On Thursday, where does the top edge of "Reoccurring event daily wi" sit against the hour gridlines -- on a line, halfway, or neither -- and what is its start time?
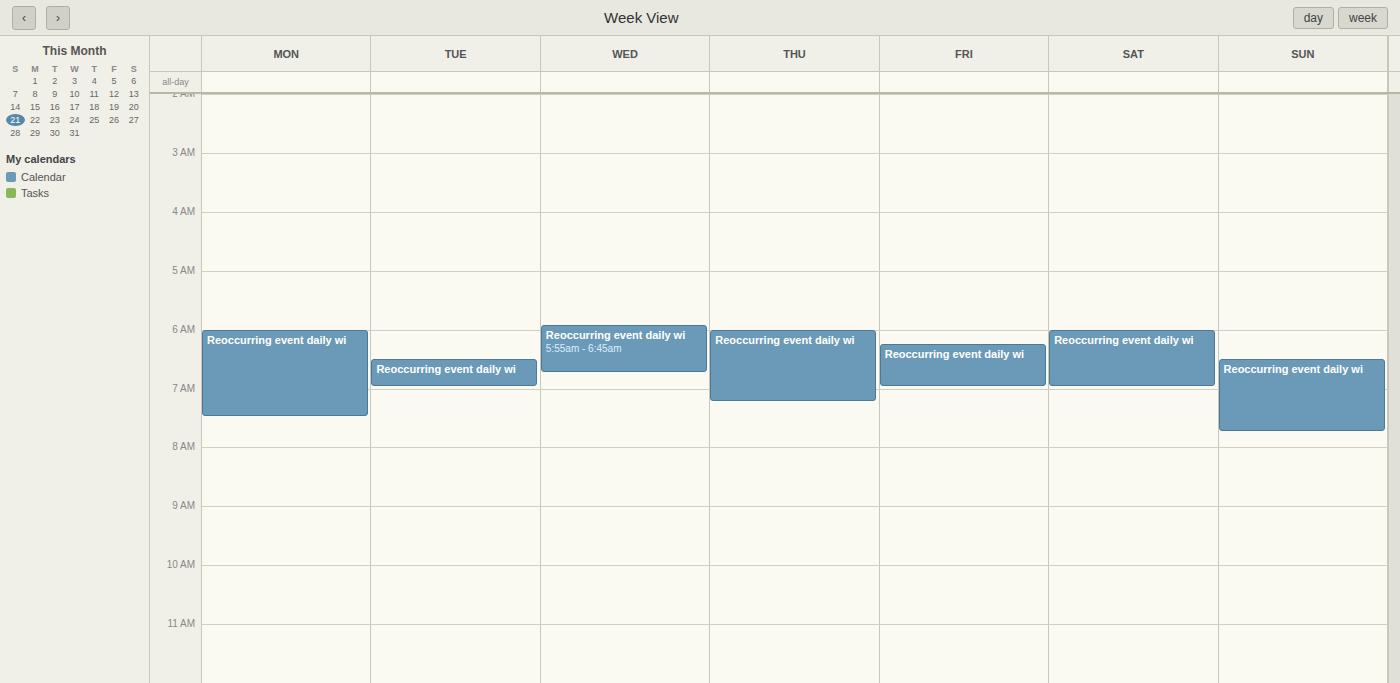
6:00 AM -- exactly on the 6 AM line.